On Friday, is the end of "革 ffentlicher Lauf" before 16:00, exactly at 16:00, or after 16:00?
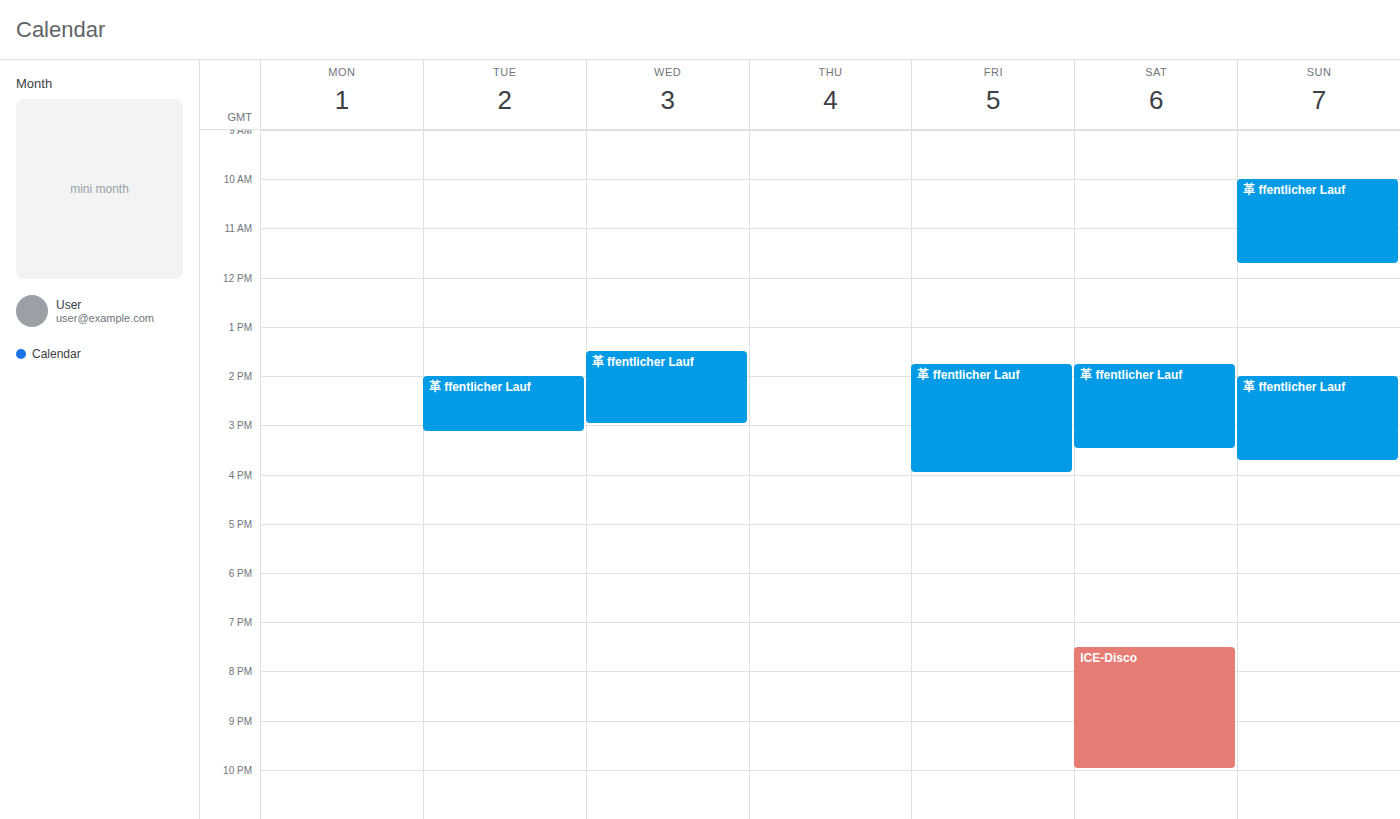
16:00 -- exactly at 16:00, on the 16:00 line.